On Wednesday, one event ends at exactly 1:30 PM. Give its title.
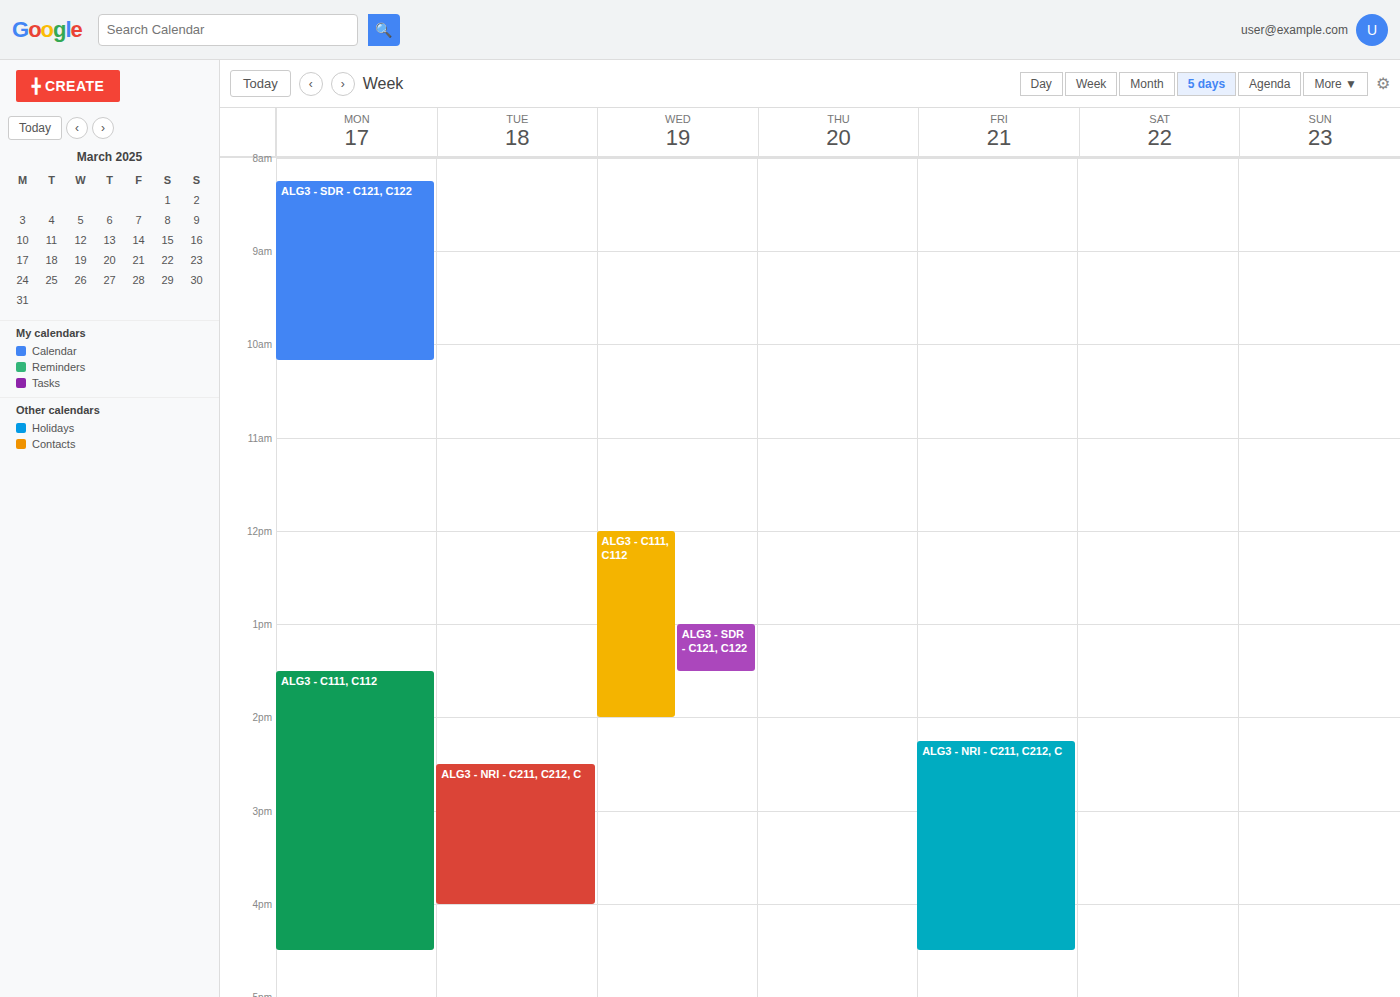
"ALG3 - SDR - C121, C122"